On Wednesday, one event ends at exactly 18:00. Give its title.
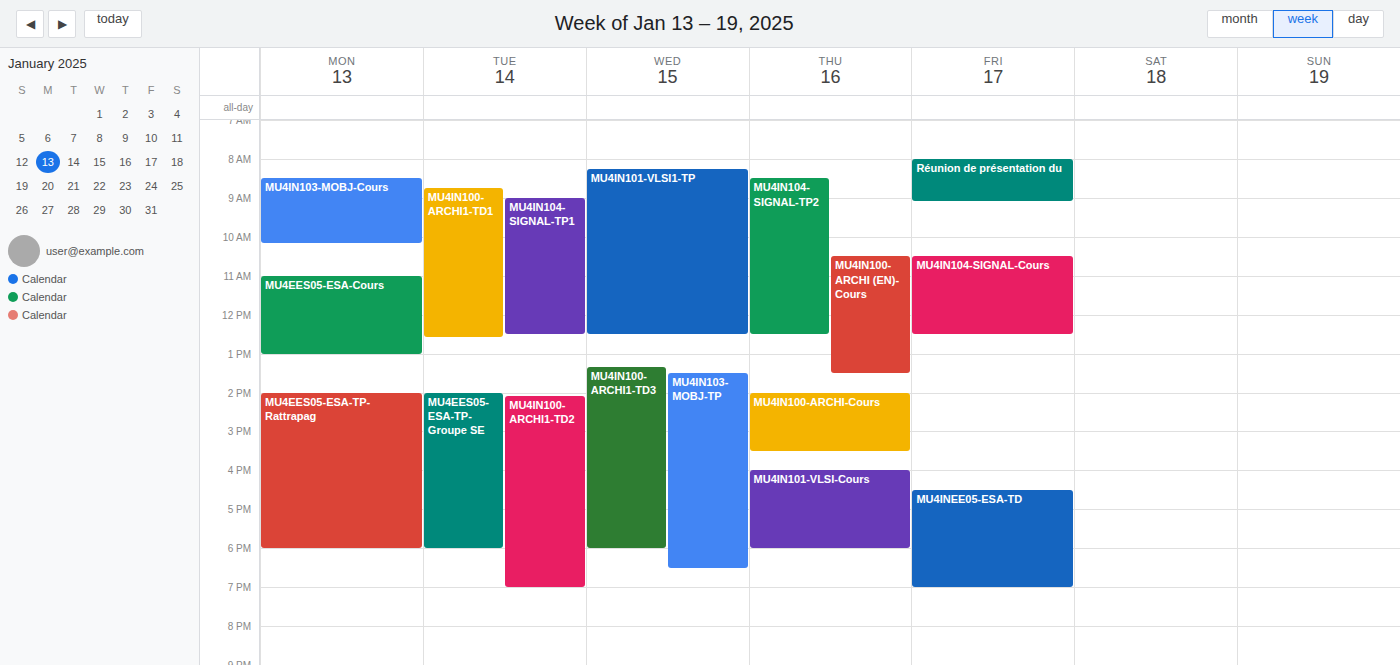
"MU4IN100-ARCHI1-TD3"